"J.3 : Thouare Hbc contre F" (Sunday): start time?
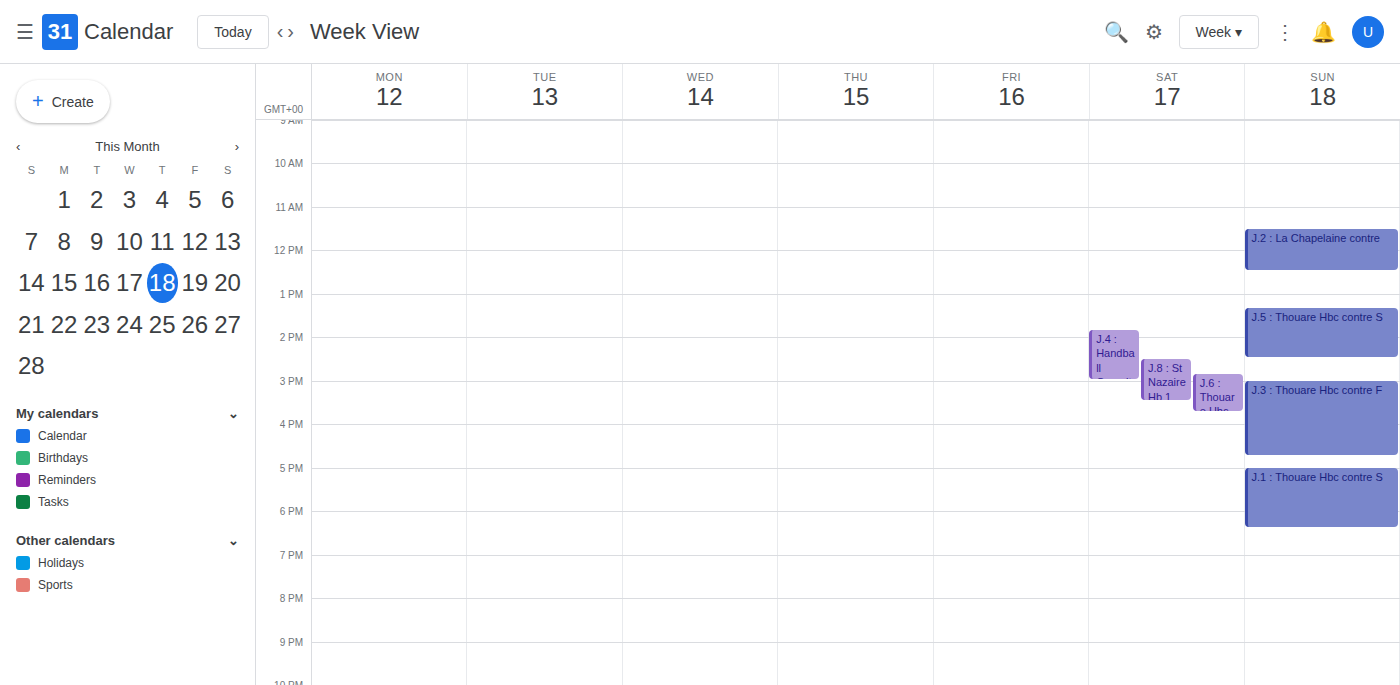
3:00 PM